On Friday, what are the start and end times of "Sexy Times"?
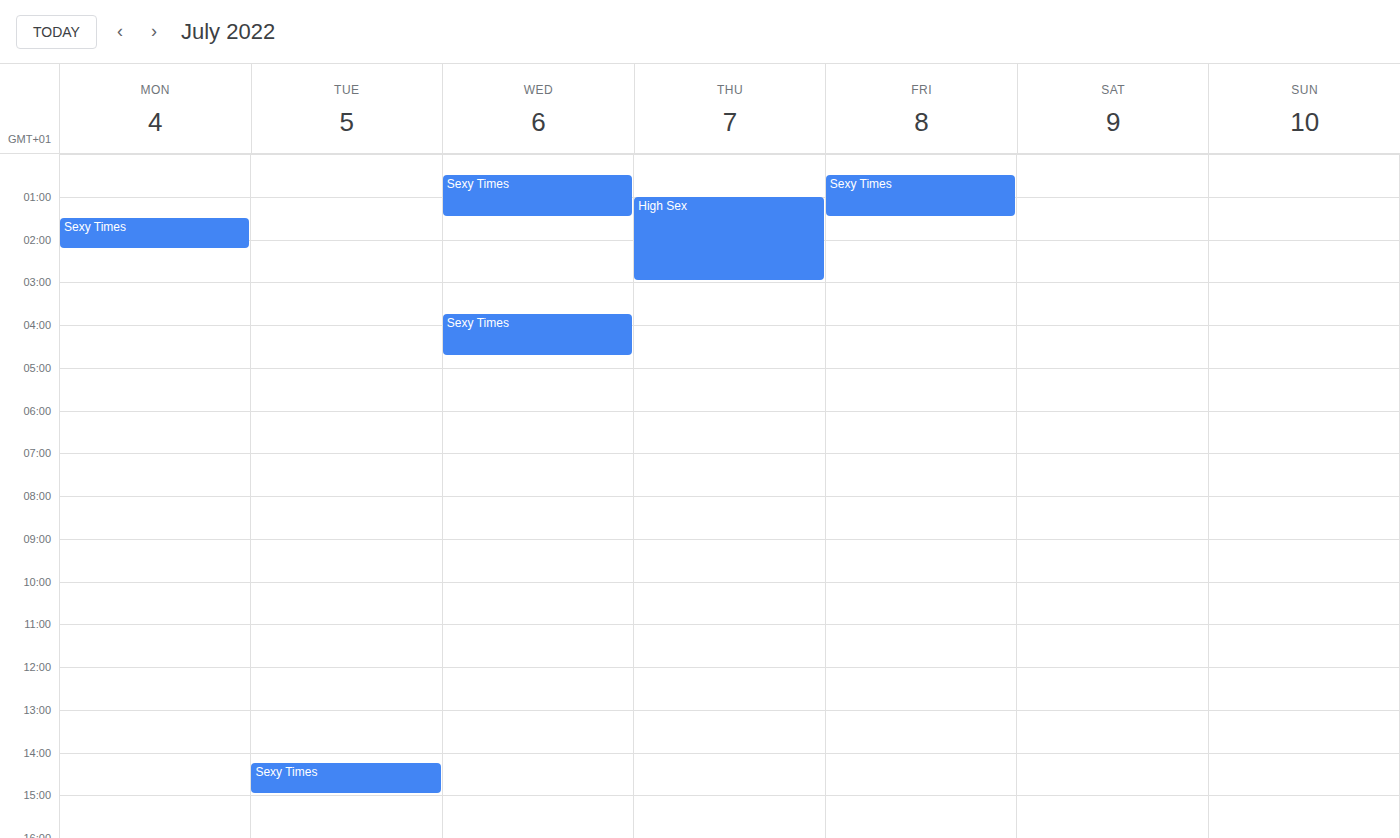
12:30 AM to 1:30 AM